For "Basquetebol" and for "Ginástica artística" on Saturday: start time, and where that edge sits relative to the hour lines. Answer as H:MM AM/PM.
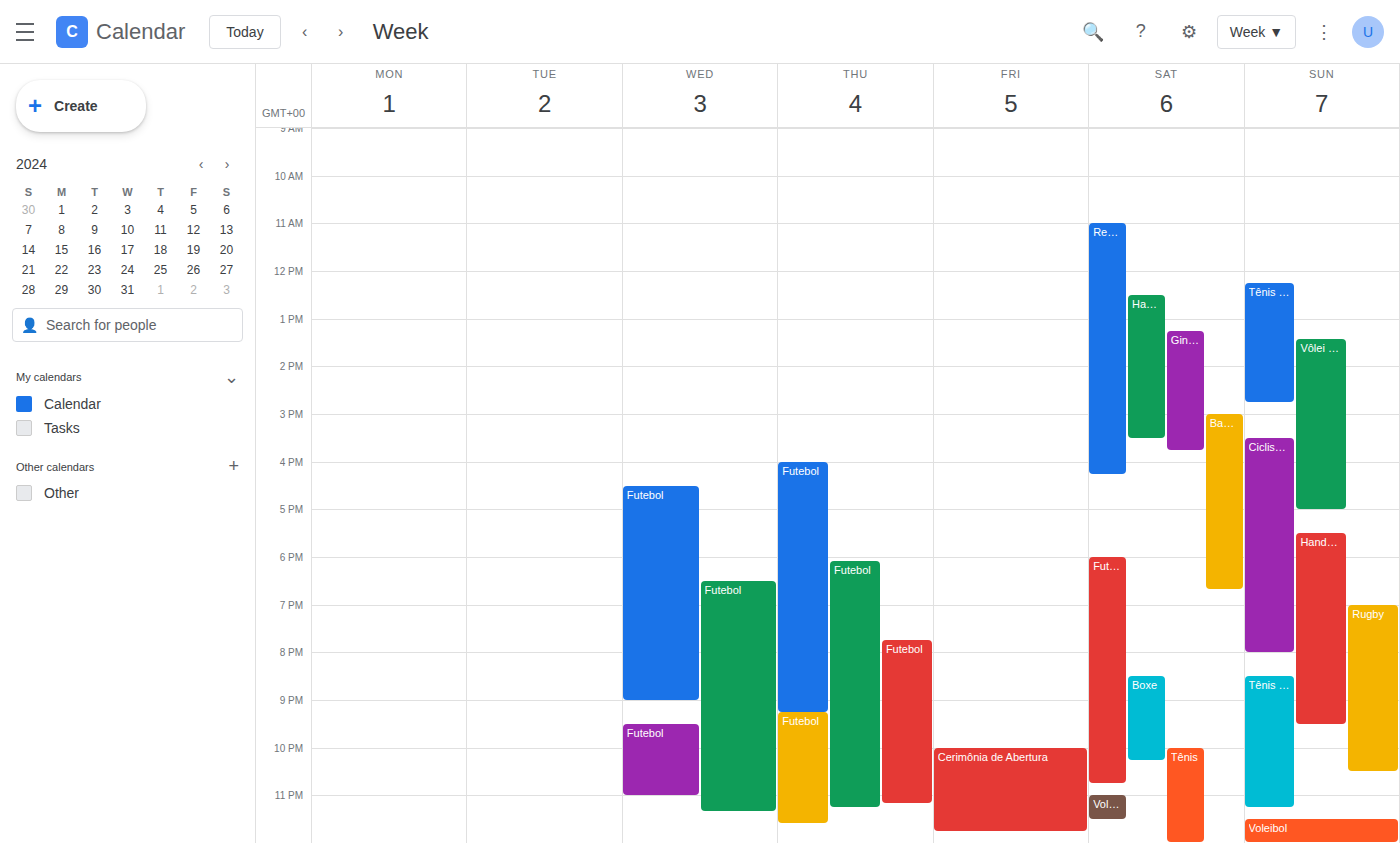
"Basquetebol": 3:00 PM, exactly on the 3 PM line. "Ginástica artística": 1:15 PM, neither: a quarter of the way from the 1 PM line to the 2 PM line.